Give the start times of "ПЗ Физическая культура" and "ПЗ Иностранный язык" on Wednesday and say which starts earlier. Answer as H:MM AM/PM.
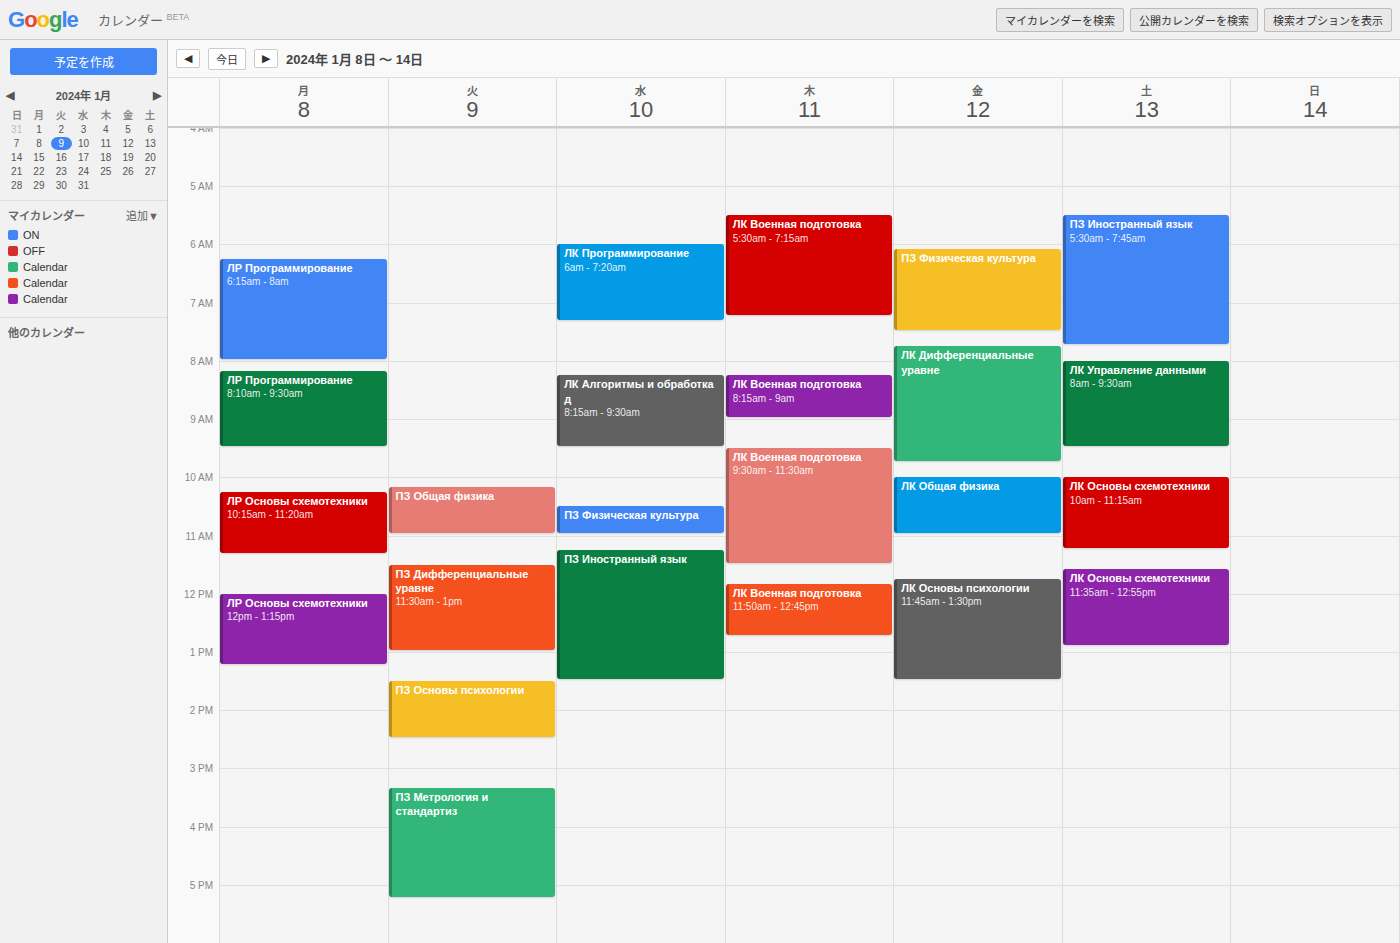
"ПЗ Физическая культура" 10:30 AM; "ПЗ Иностранный язык" 11:15 AM.